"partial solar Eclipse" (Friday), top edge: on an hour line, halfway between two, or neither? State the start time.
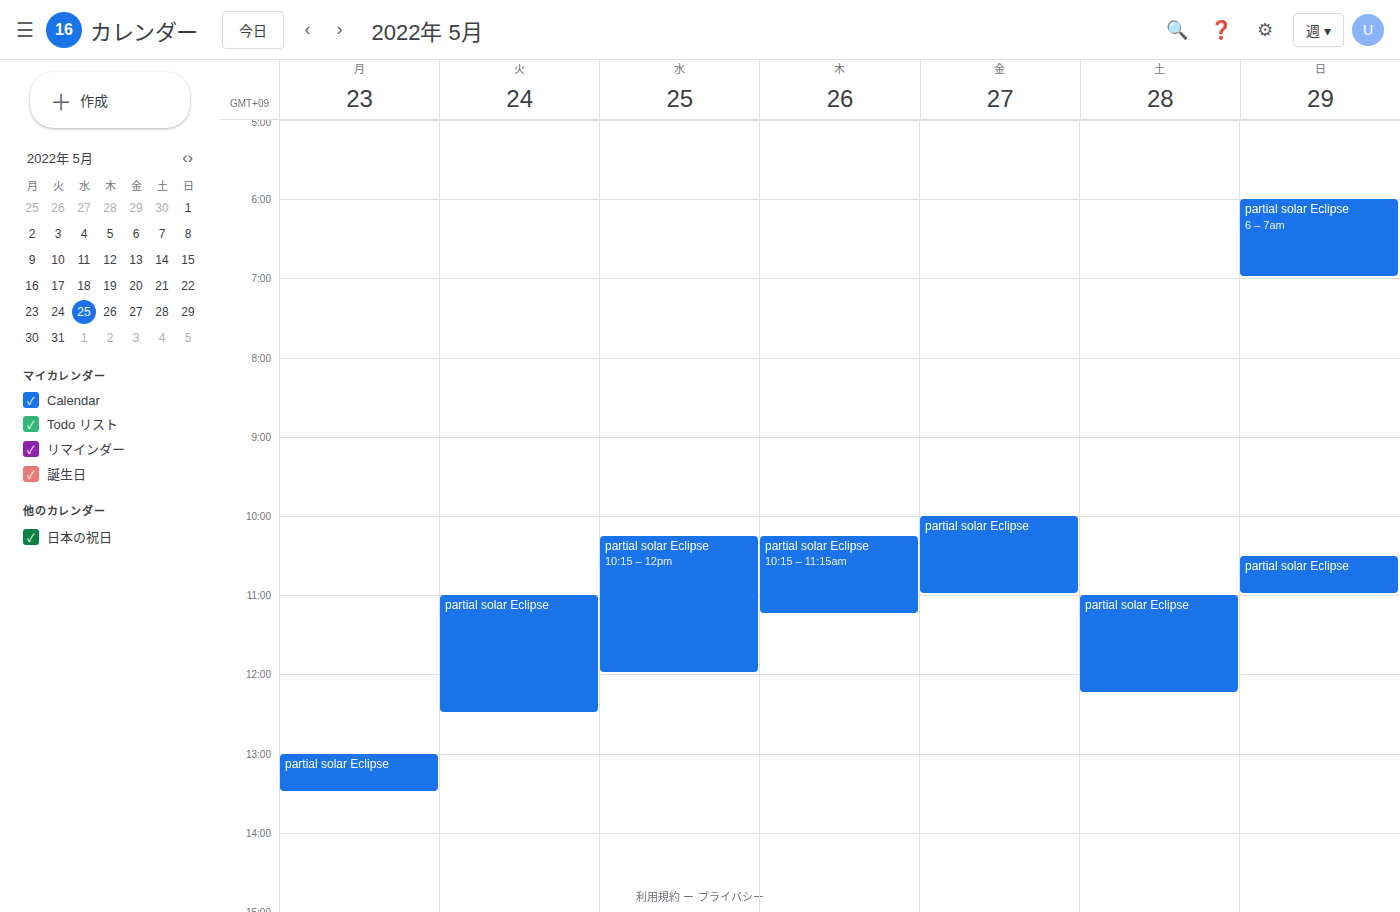
10:00 AM -- exactly on the 10 AM line.